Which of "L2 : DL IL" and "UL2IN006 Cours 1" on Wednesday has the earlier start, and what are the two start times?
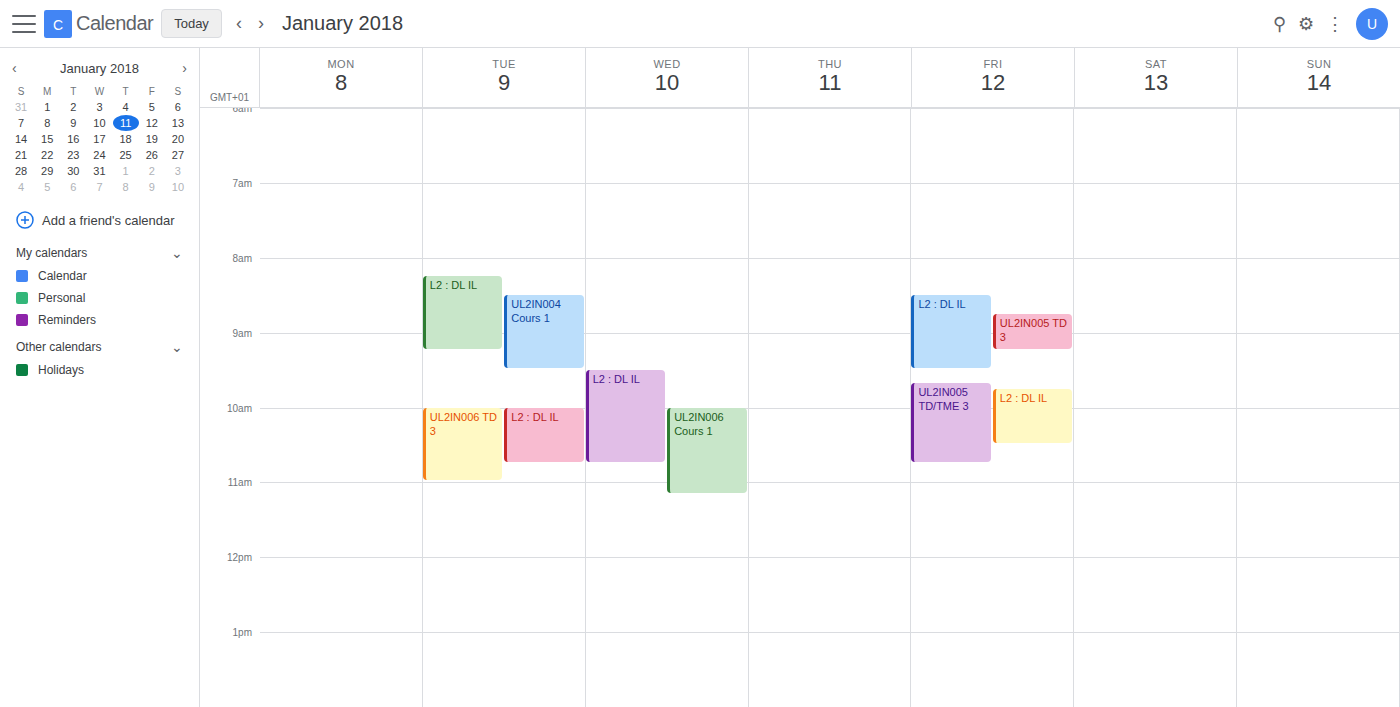
"L2 : DL IL" 9:30 AM; "UL2IN006 Cours 1" 10:00 AM.